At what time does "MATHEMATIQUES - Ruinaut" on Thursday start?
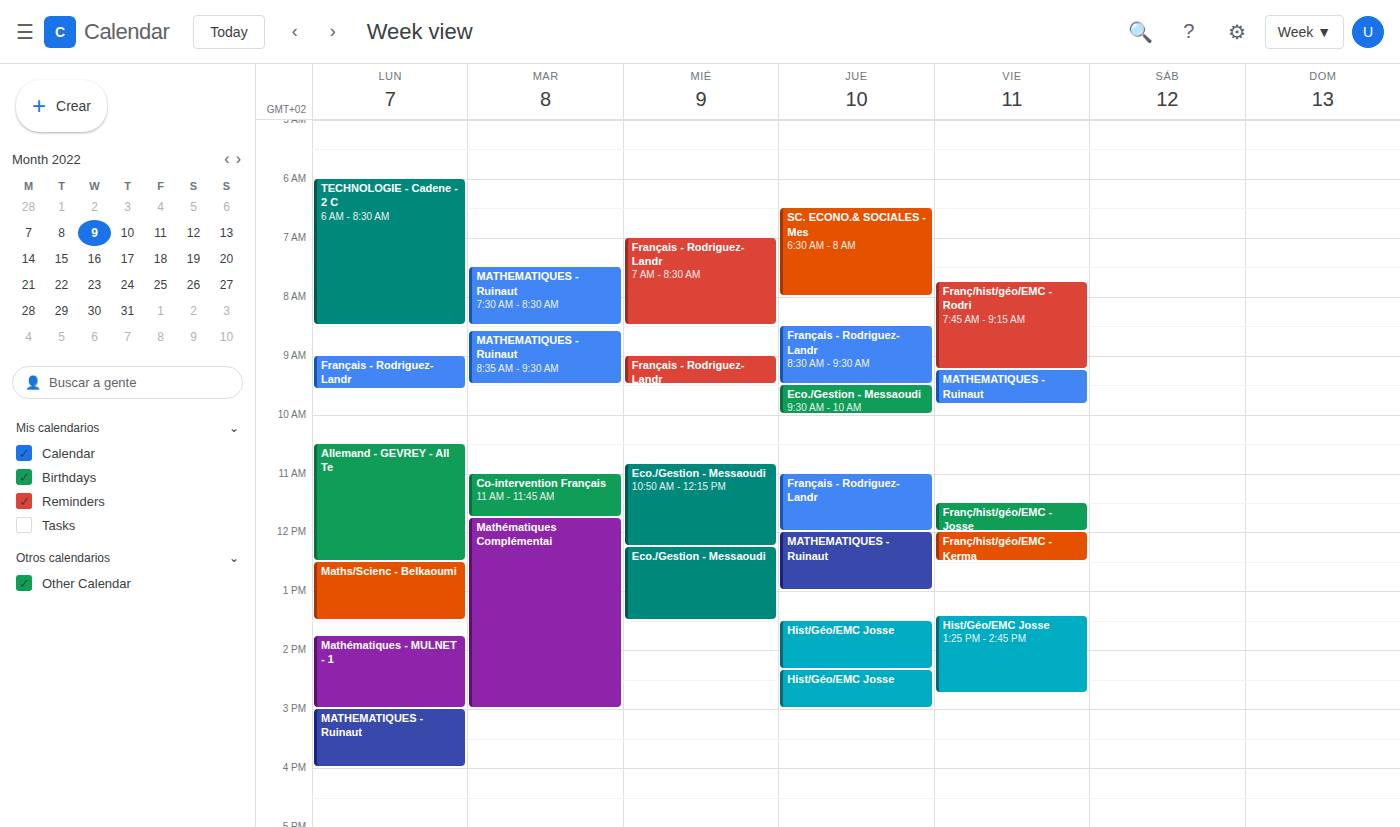
12:00 PM